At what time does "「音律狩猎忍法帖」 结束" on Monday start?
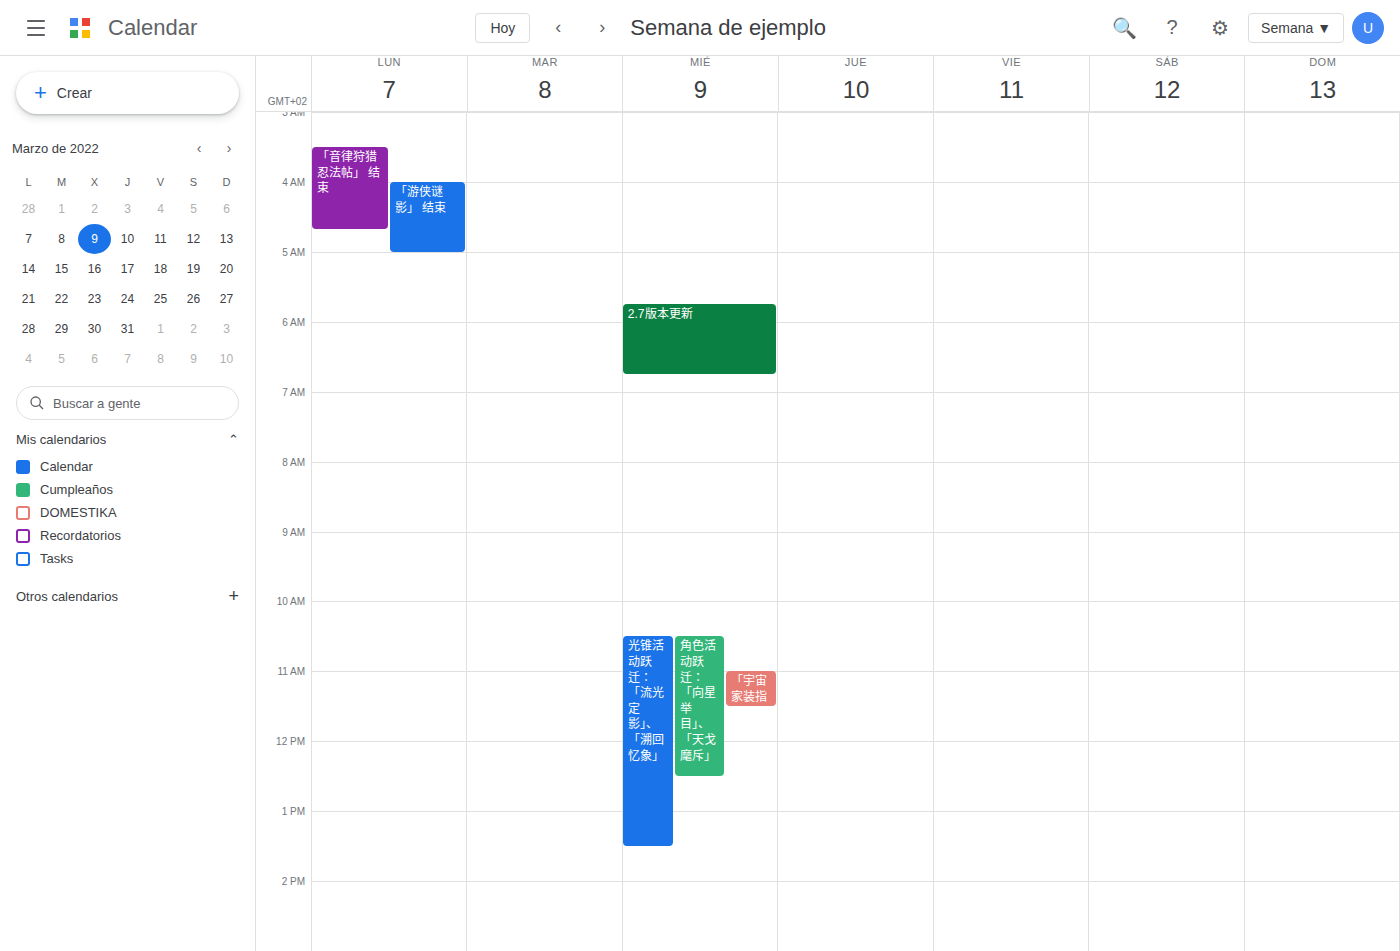
3:30 AM